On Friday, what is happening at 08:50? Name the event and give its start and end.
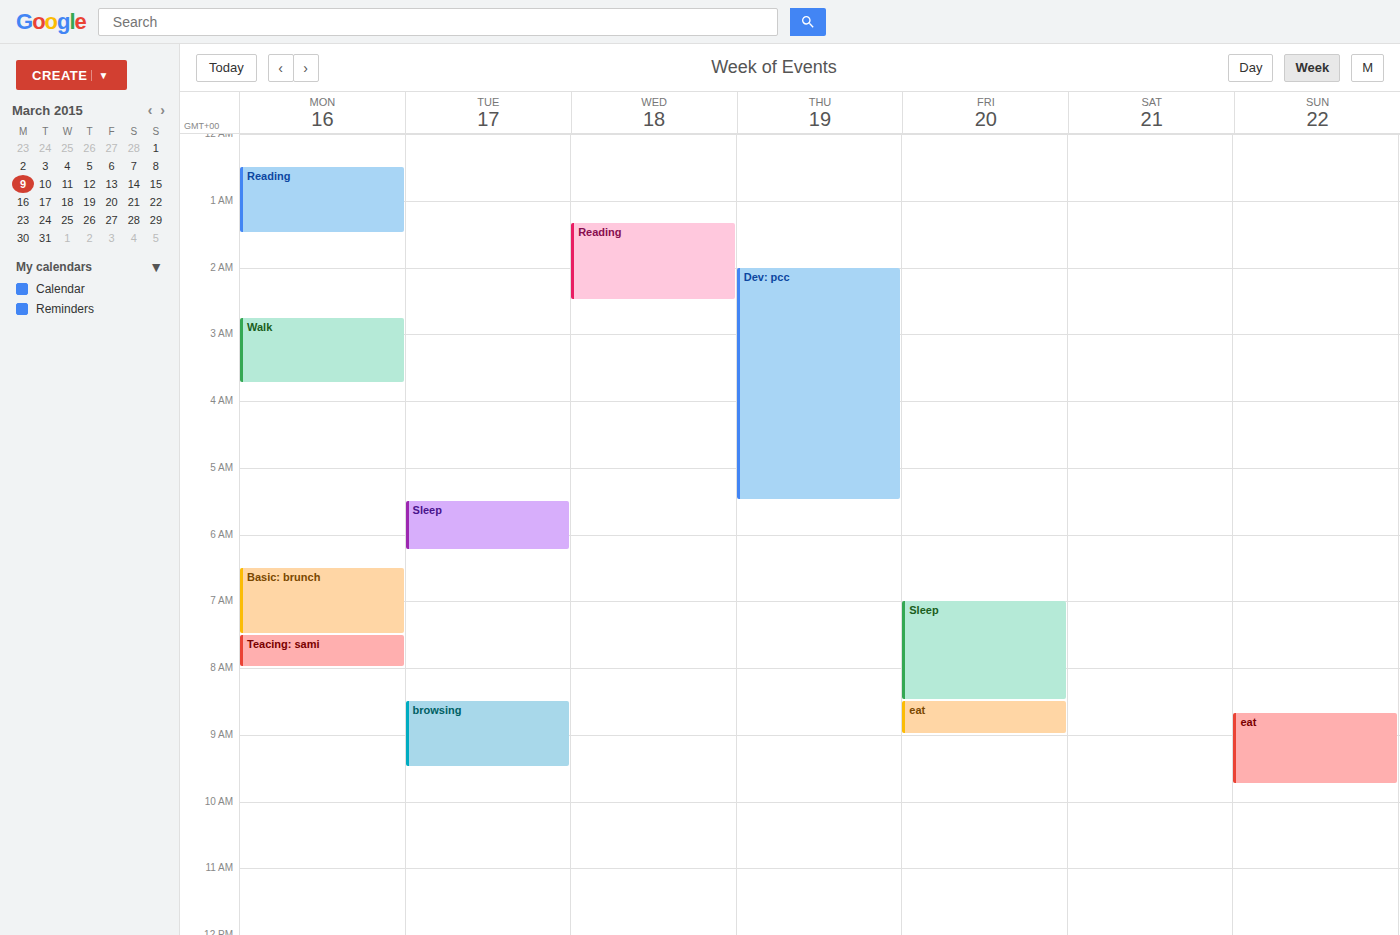
"eat", 08:30 to 09:00